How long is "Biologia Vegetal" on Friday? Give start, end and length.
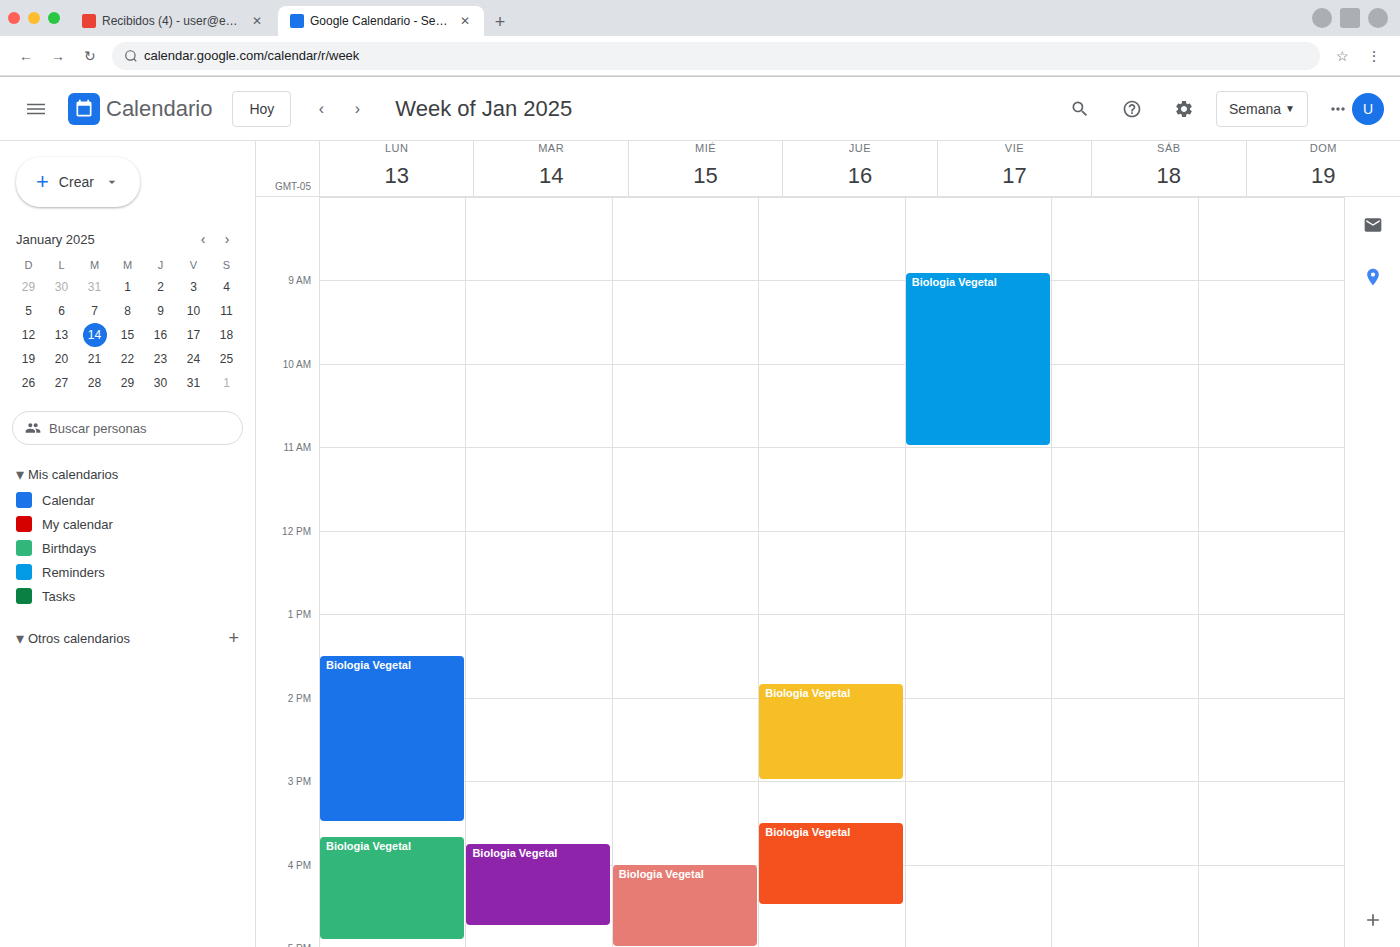
8:55 AM to 11:00 AM, 2 hours 5 minutes